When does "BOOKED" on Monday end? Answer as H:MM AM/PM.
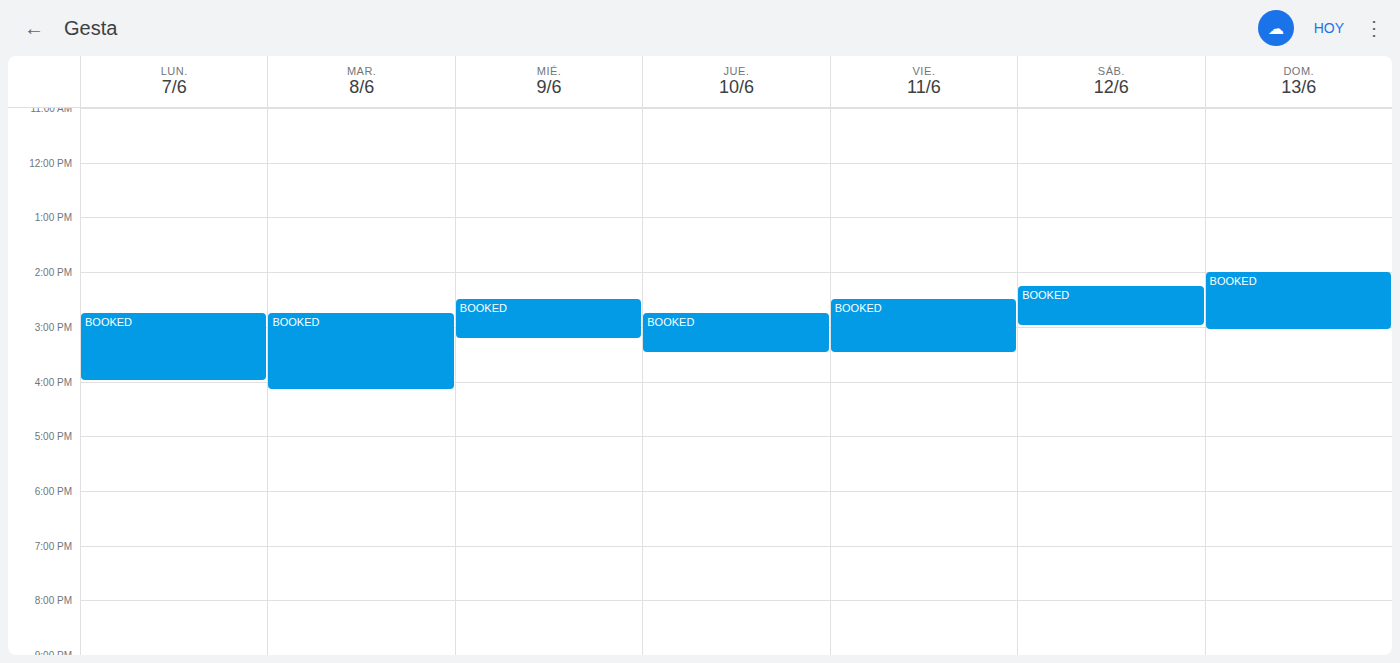
4:00 PM